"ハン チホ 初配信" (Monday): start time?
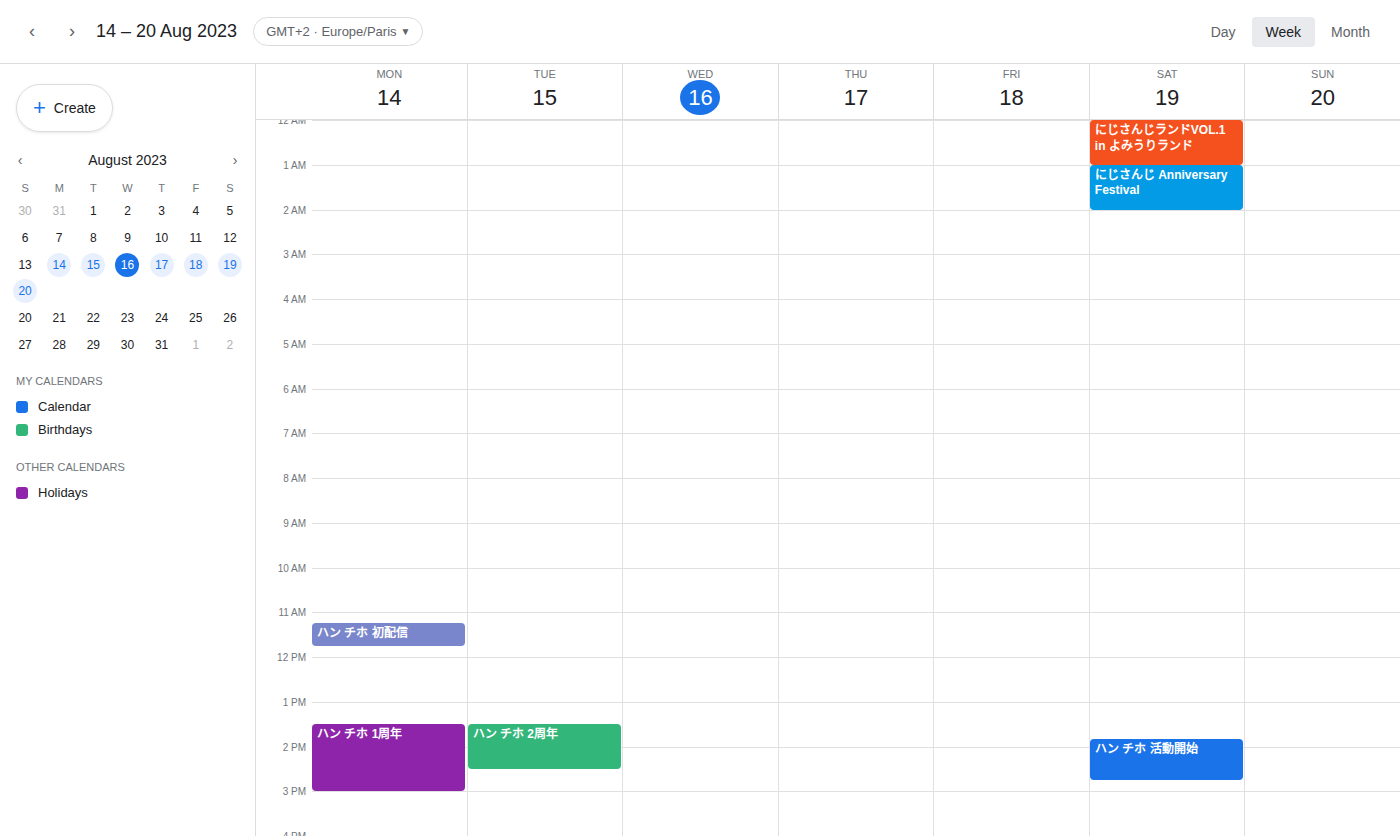
11:15 AM